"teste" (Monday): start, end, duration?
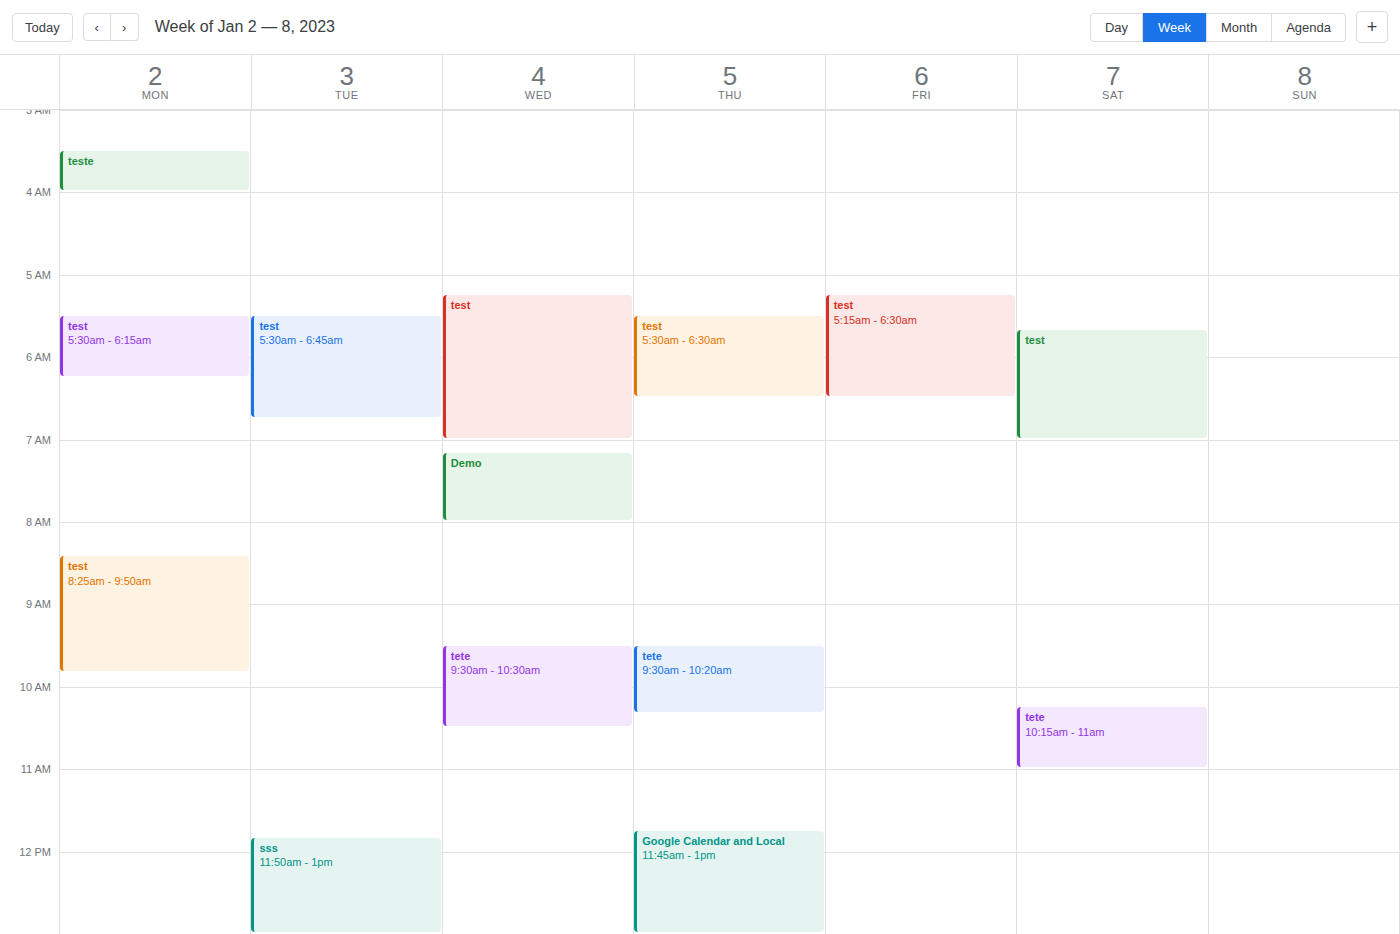
3:30 AM to 4:00 AM, 30 minutes